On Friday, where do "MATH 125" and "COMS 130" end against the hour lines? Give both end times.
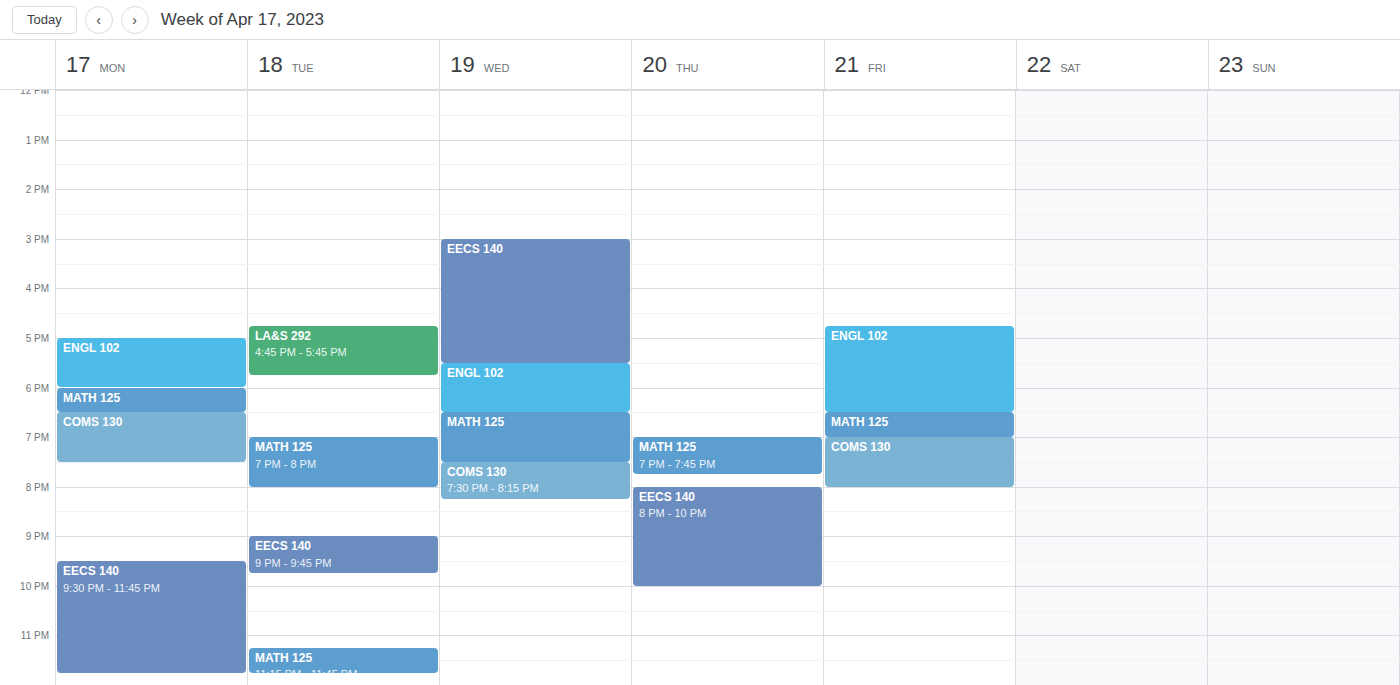
"MATH 125": 7:00 PM, exactly on the 7 PM line. "COMS 130": 8:00 PM, exactly on the 8 PM line.